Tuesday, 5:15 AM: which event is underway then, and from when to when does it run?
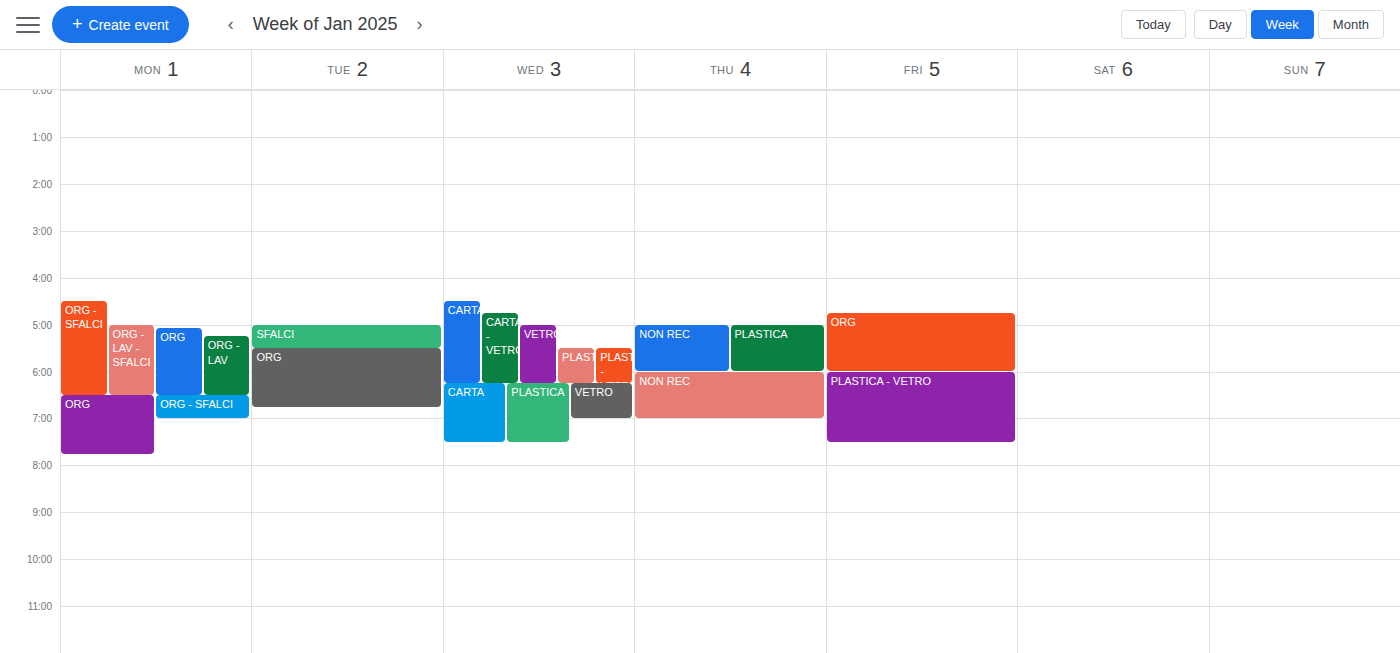
"SFALCI", 5:00 AM to 5:30 AM